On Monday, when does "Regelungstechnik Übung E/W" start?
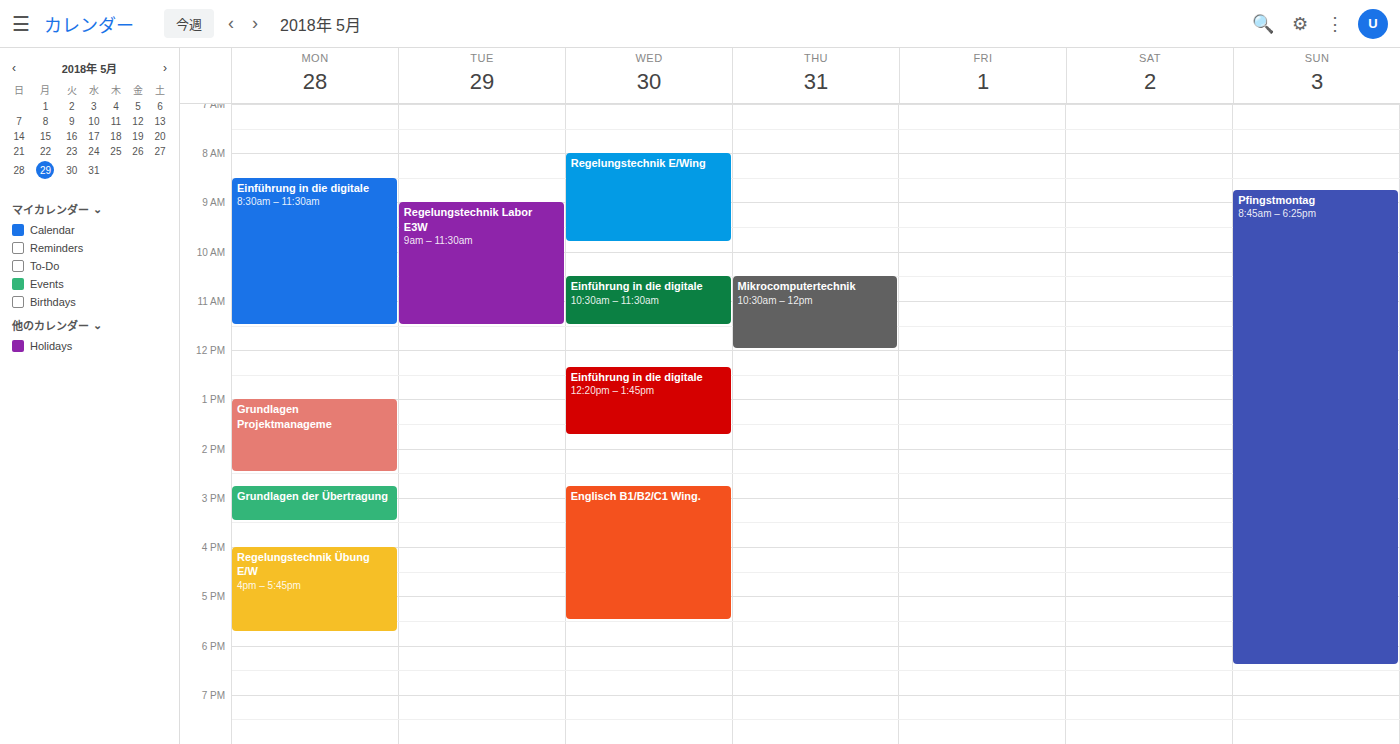
16:00